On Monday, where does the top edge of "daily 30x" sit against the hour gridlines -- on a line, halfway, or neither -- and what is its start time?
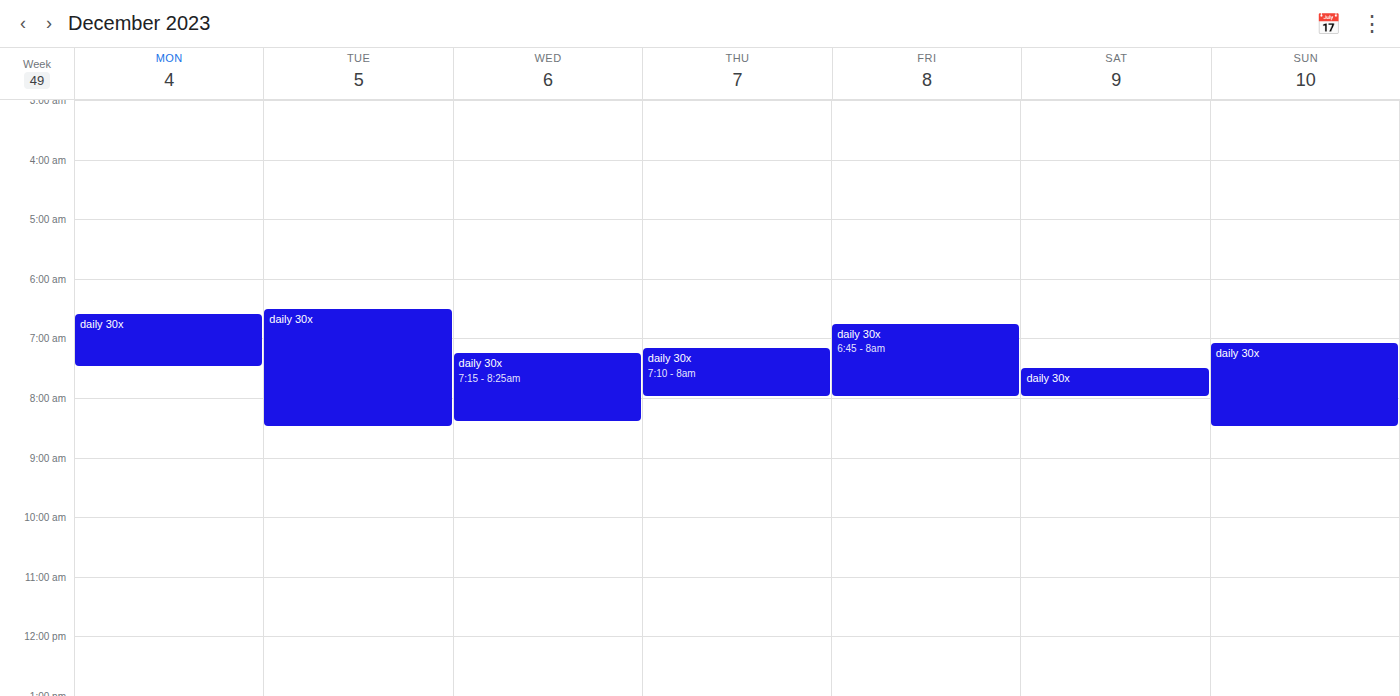
6:35 AM -- neither: 35 minutes below the 6 AM line and 25 minutes above the 7 AM line.